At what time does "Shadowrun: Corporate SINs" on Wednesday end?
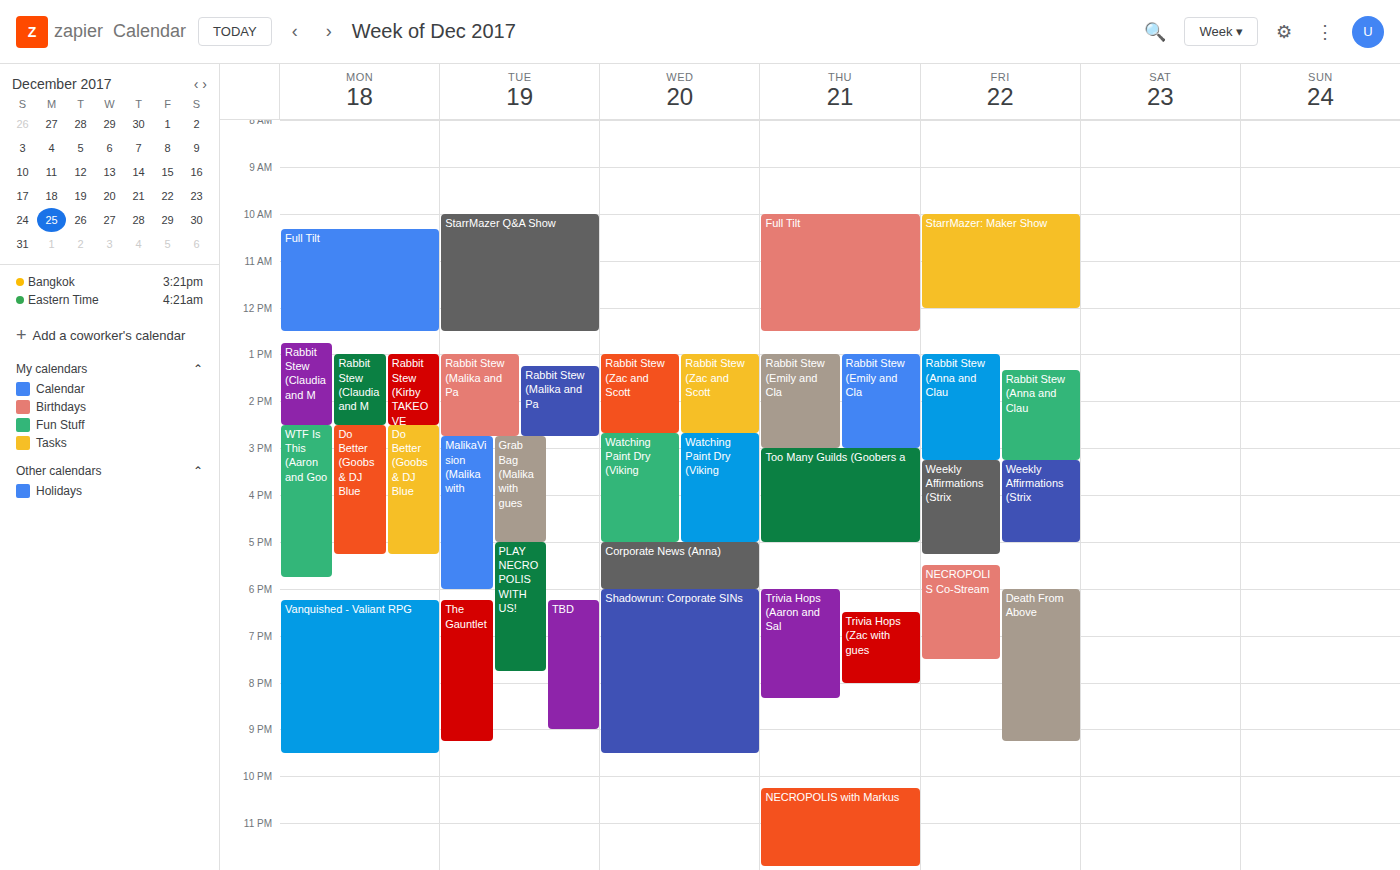
9:30 PM